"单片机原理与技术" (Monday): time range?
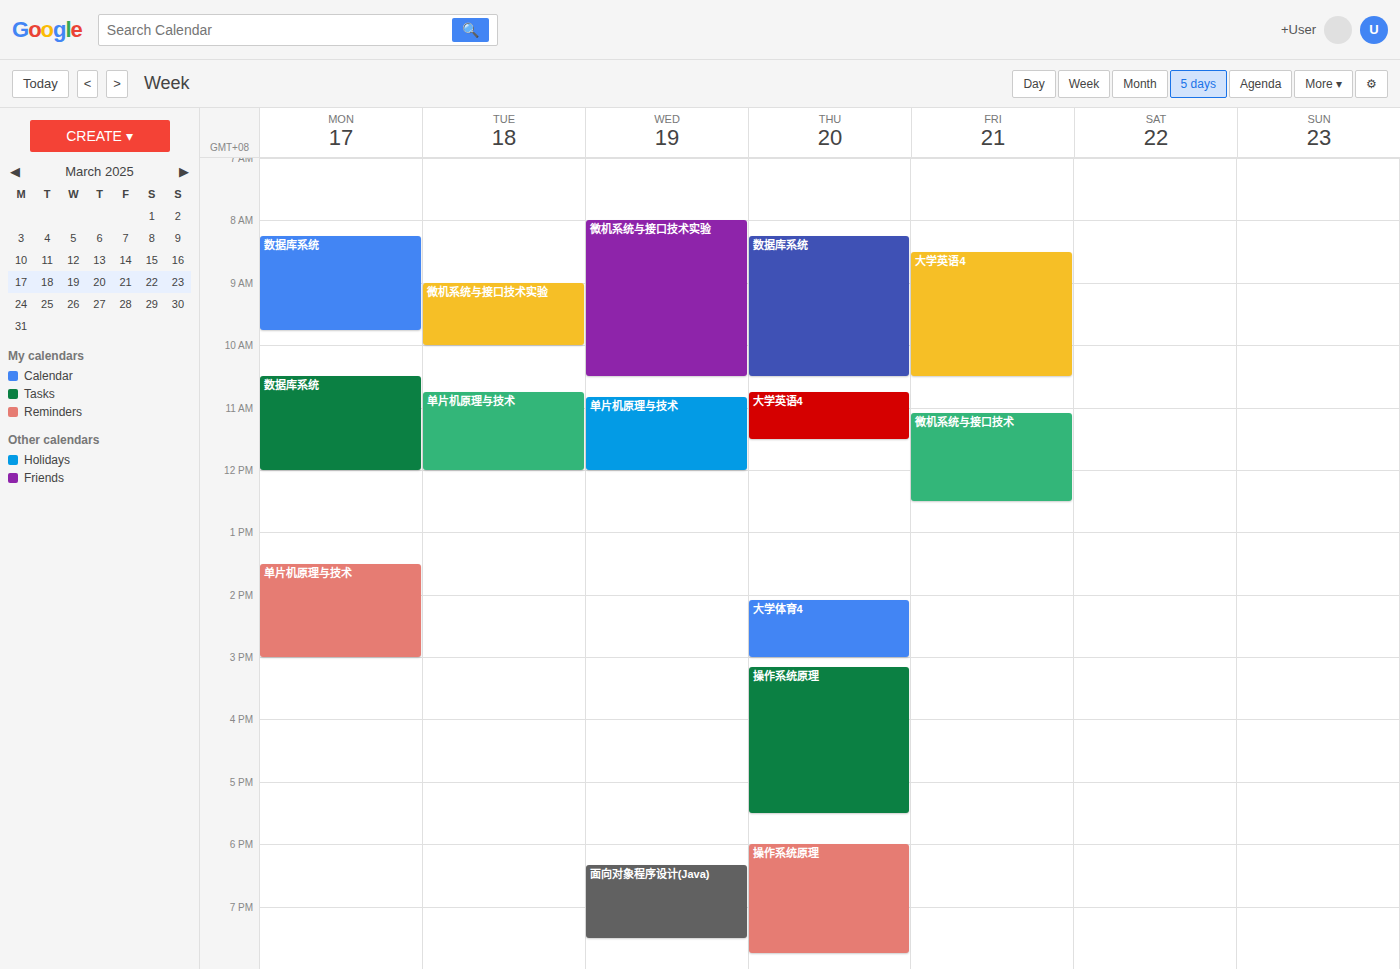
13:30 to 15:00